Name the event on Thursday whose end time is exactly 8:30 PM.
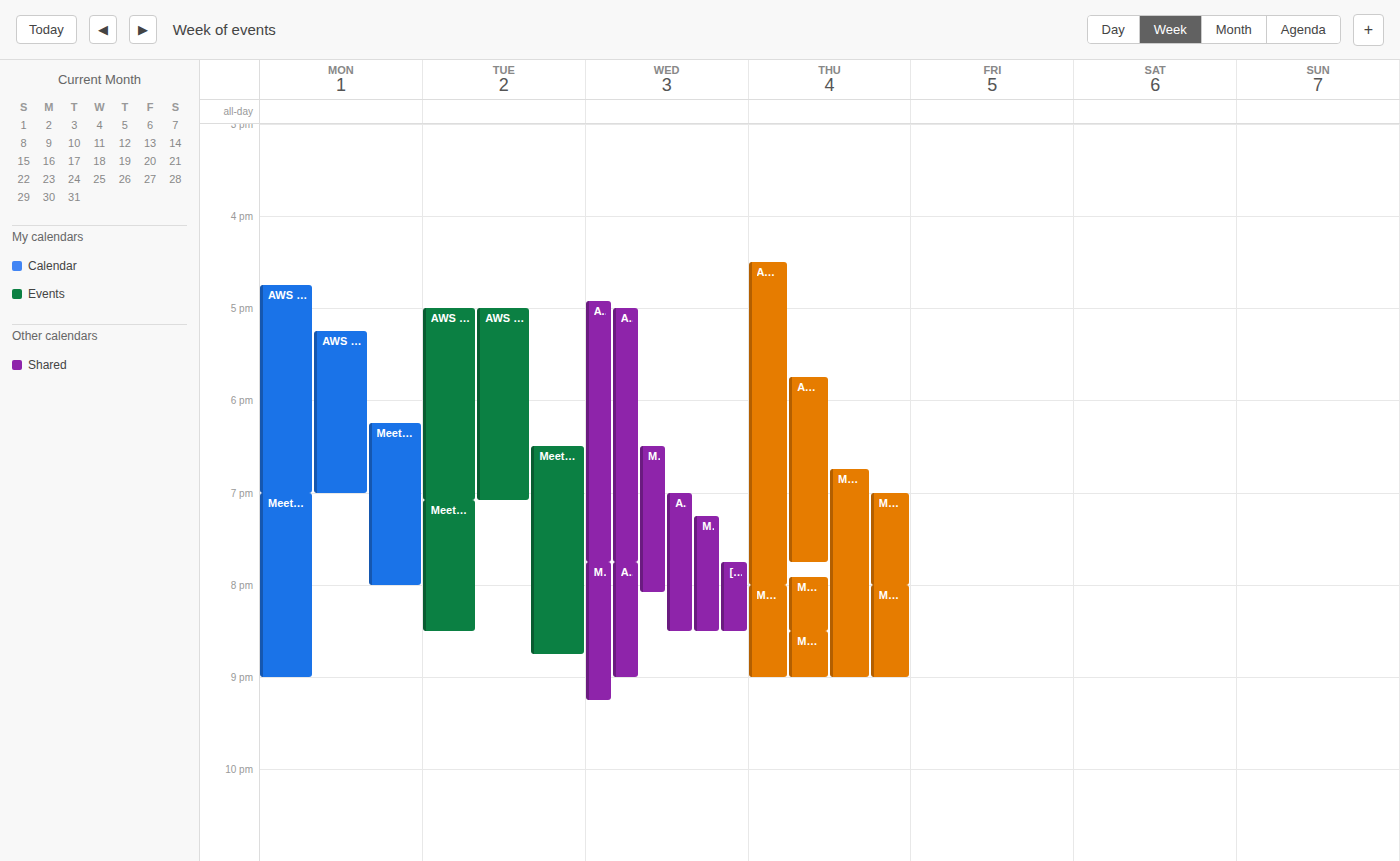
"Meetup virtuel AWS #2 - L'"